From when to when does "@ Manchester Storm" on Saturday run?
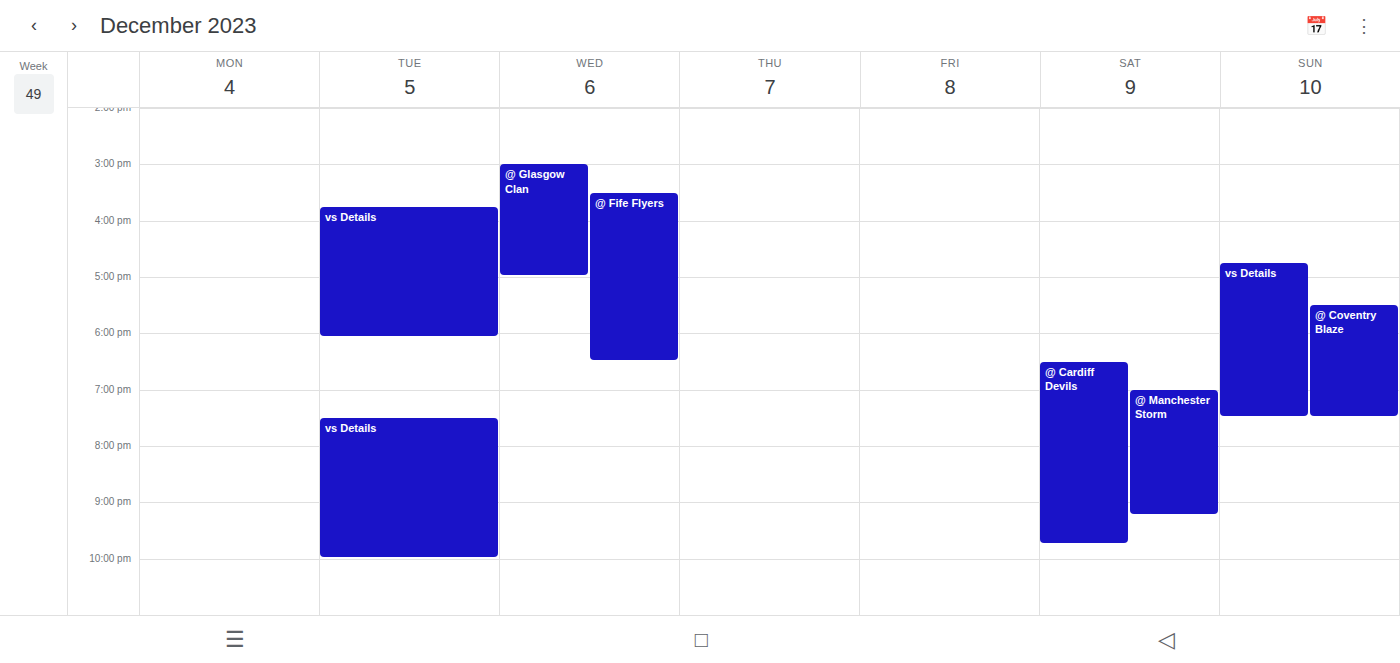
7:00 PM to 9:15 PM